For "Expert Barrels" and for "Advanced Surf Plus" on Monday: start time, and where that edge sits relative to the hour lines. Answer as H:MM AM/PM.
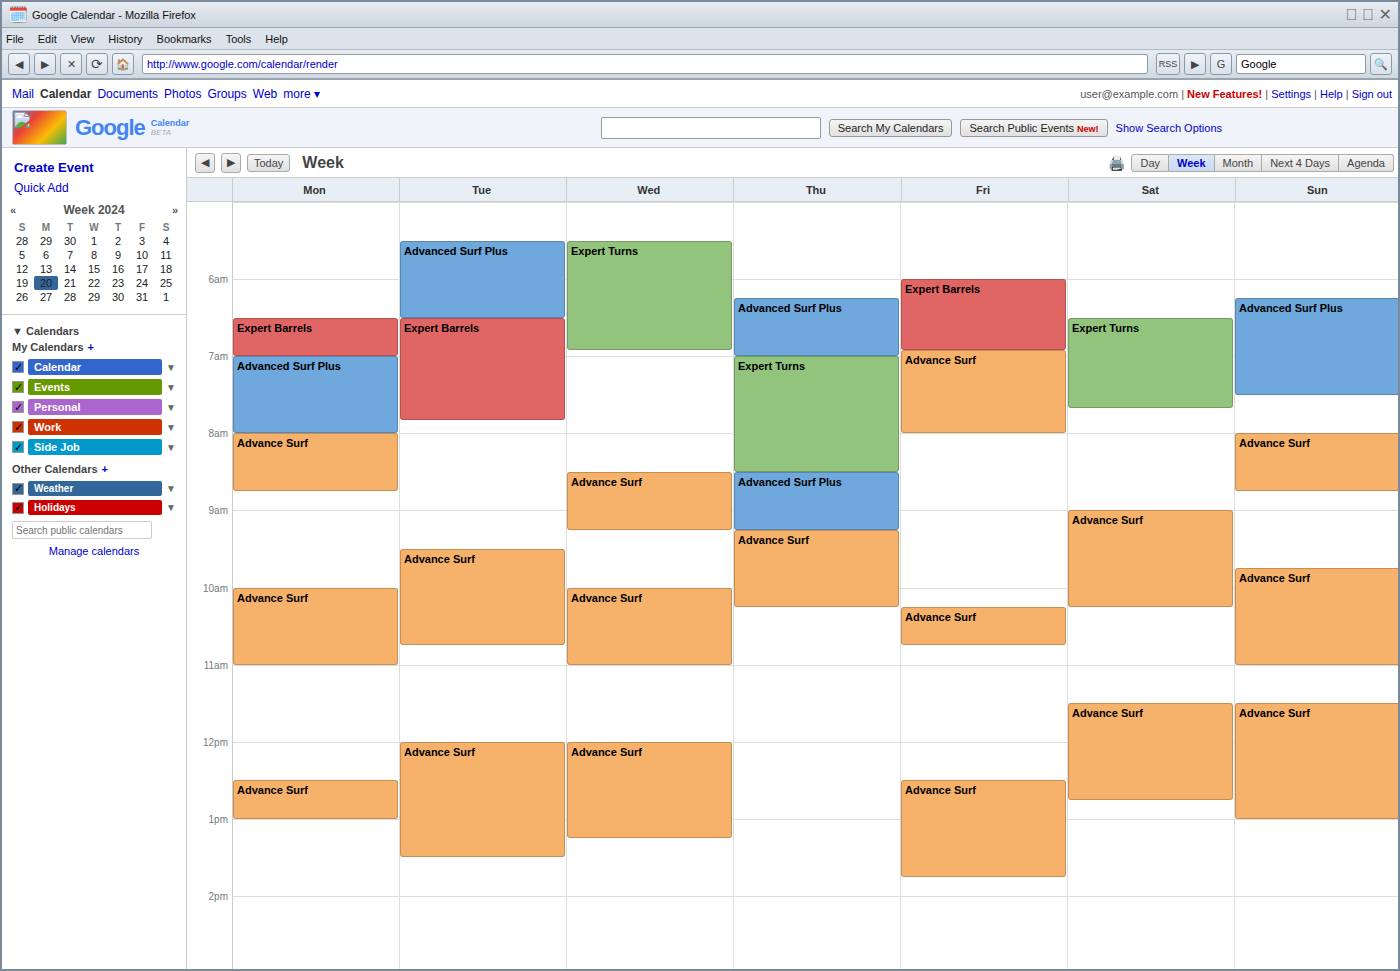
"Expert Barrels": 6:30 AM, halfway between the 6 AM and 7 AM lines. "Advanced Surf Plus": 7:00 AM, exactly on the 7 AM line.